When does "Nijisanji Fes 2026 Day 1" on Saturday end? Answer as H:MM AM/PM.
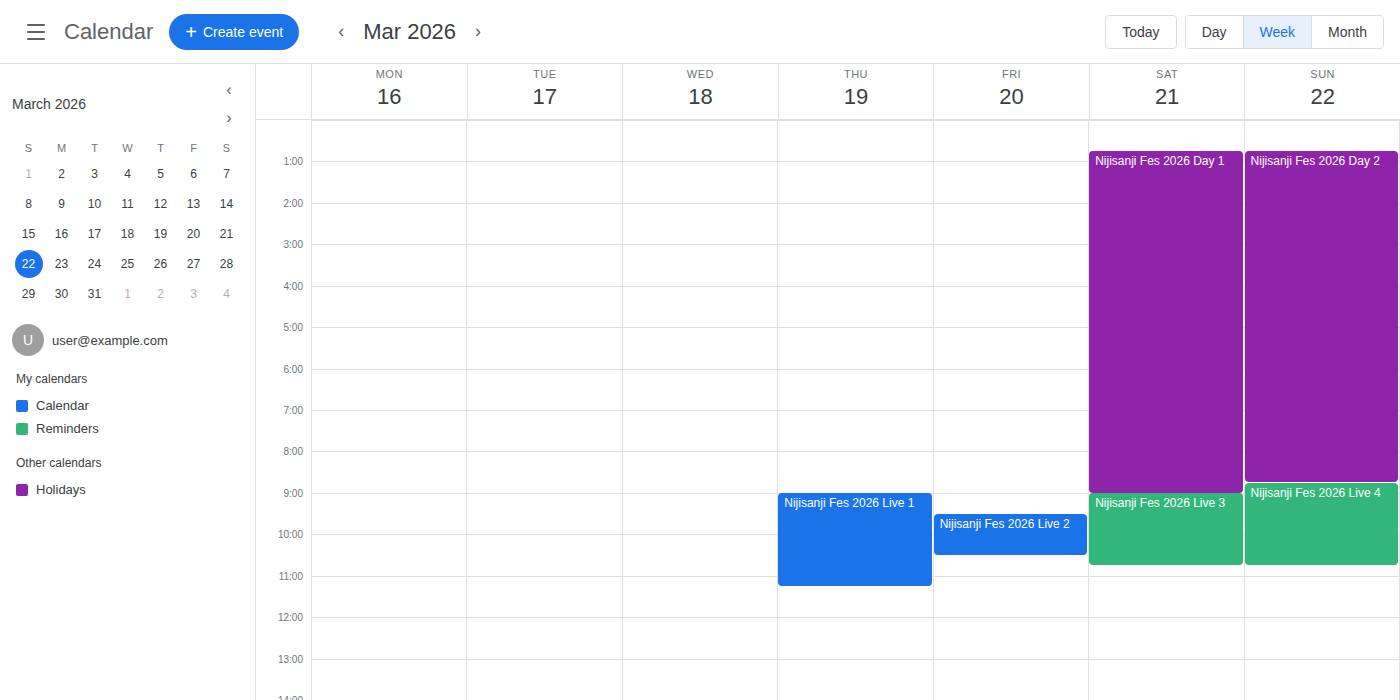
9:00 AM